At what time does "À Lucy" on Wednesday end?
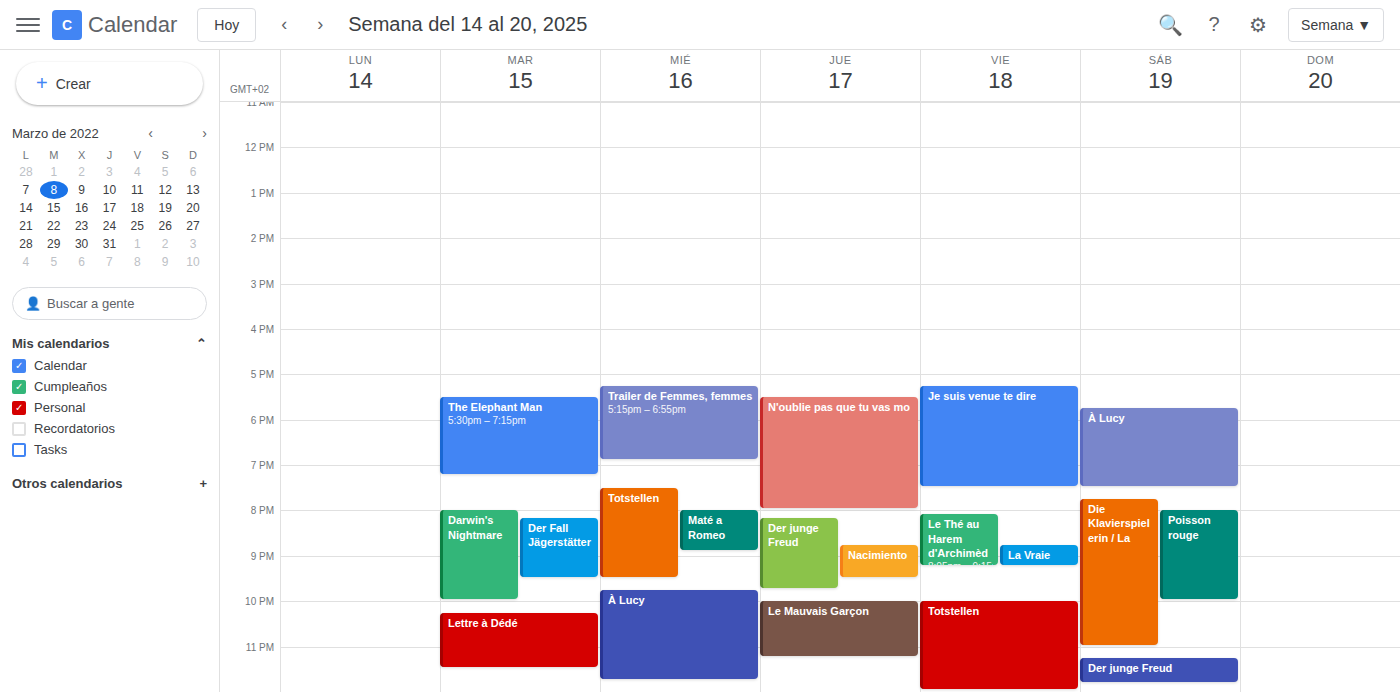
11:45 PM